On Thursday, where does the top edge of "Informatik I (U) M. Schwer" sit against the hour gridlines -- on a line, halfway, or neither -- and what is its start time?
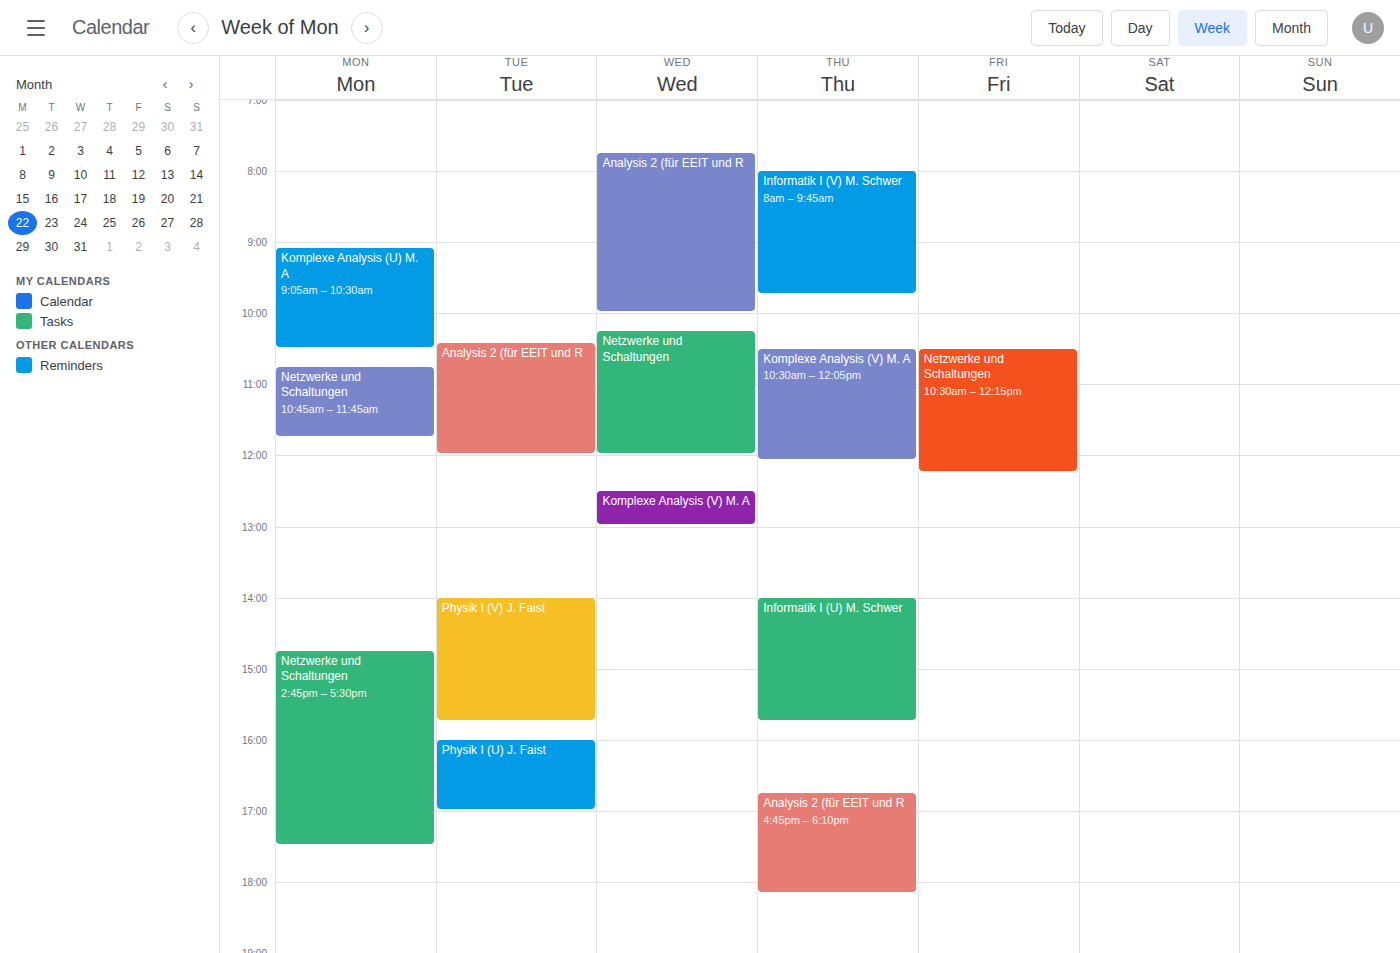
2:00 PM -- exactly on the 2 PM line.